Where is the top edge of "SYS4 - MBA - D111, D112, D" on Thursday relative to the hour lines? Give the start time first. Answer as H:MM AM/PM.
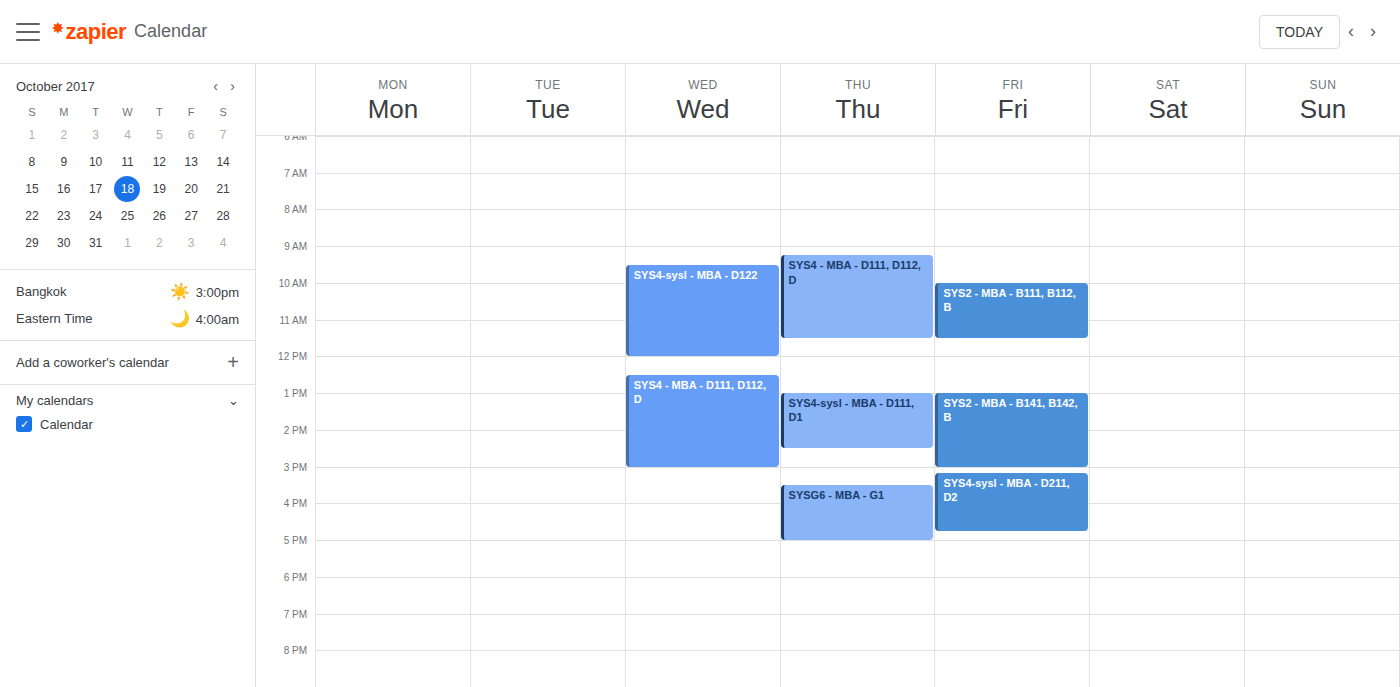
9:15 AM -- neither: a quarter of the way from the 9 AM line to the 10 AM line.